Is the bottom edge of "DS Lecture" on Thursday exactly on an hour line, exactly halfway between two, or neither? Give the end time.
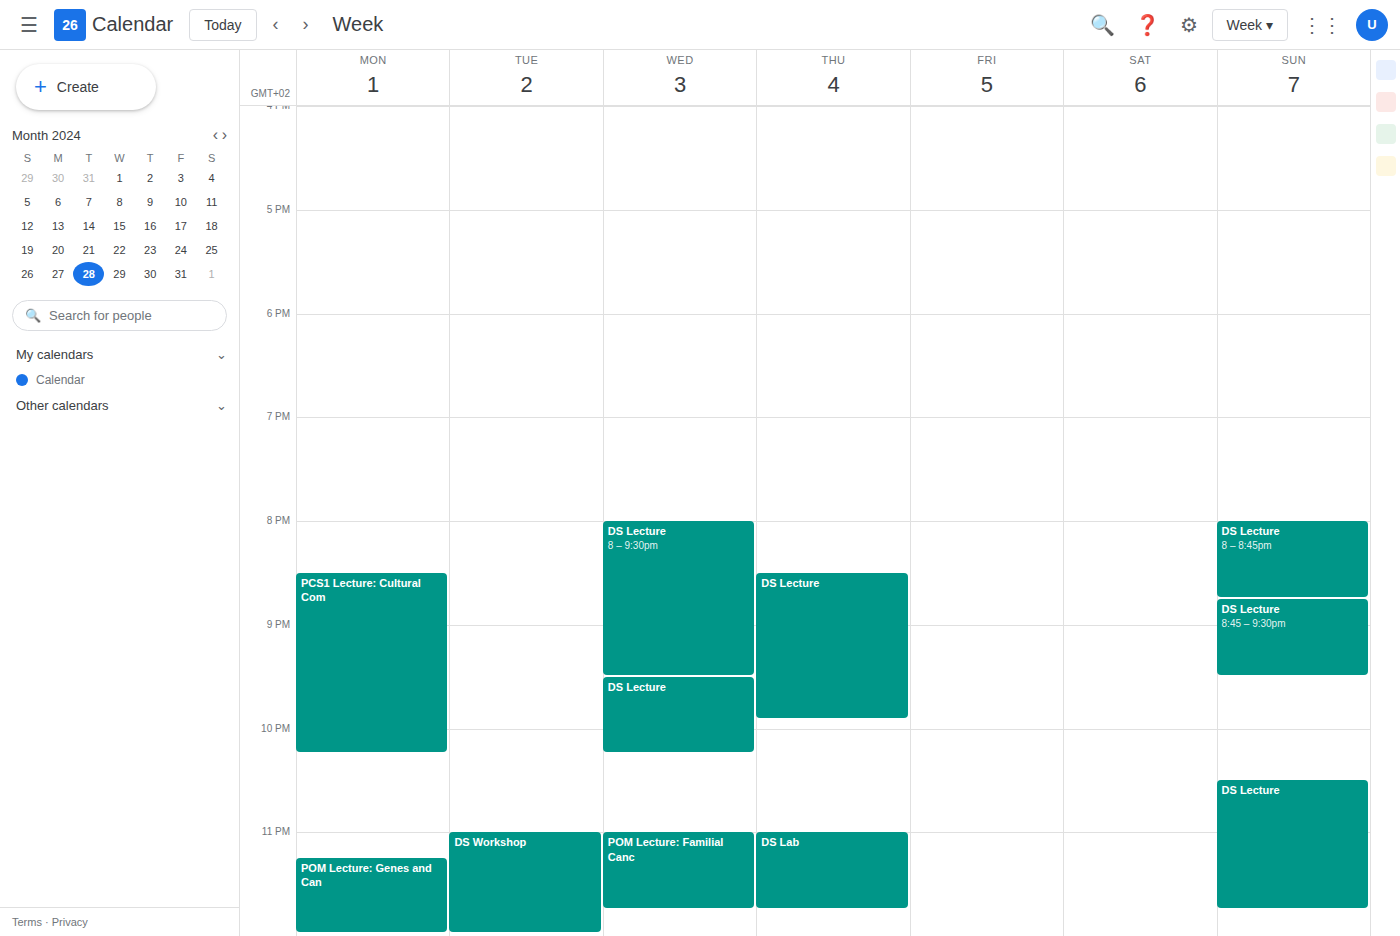
9:55 PM -- neither: 55 minutes below the 9 PM line and 5 minutes above the 10 PM line.